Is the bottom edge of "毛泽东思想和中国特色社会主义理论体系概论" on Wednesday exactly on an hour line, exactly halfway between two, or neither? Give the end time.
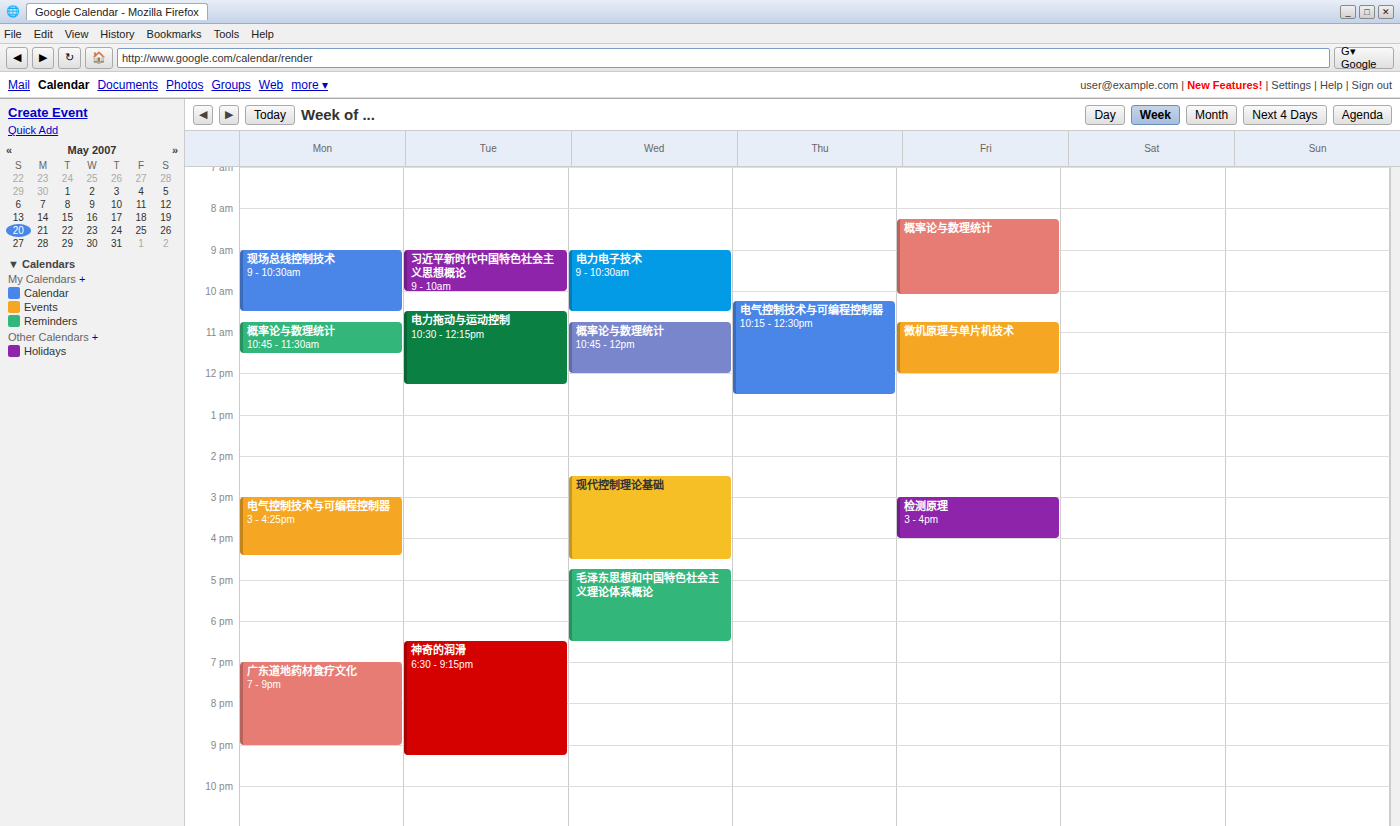
6:30 PM -- halfway between the 6 PM and 7 PM lines.